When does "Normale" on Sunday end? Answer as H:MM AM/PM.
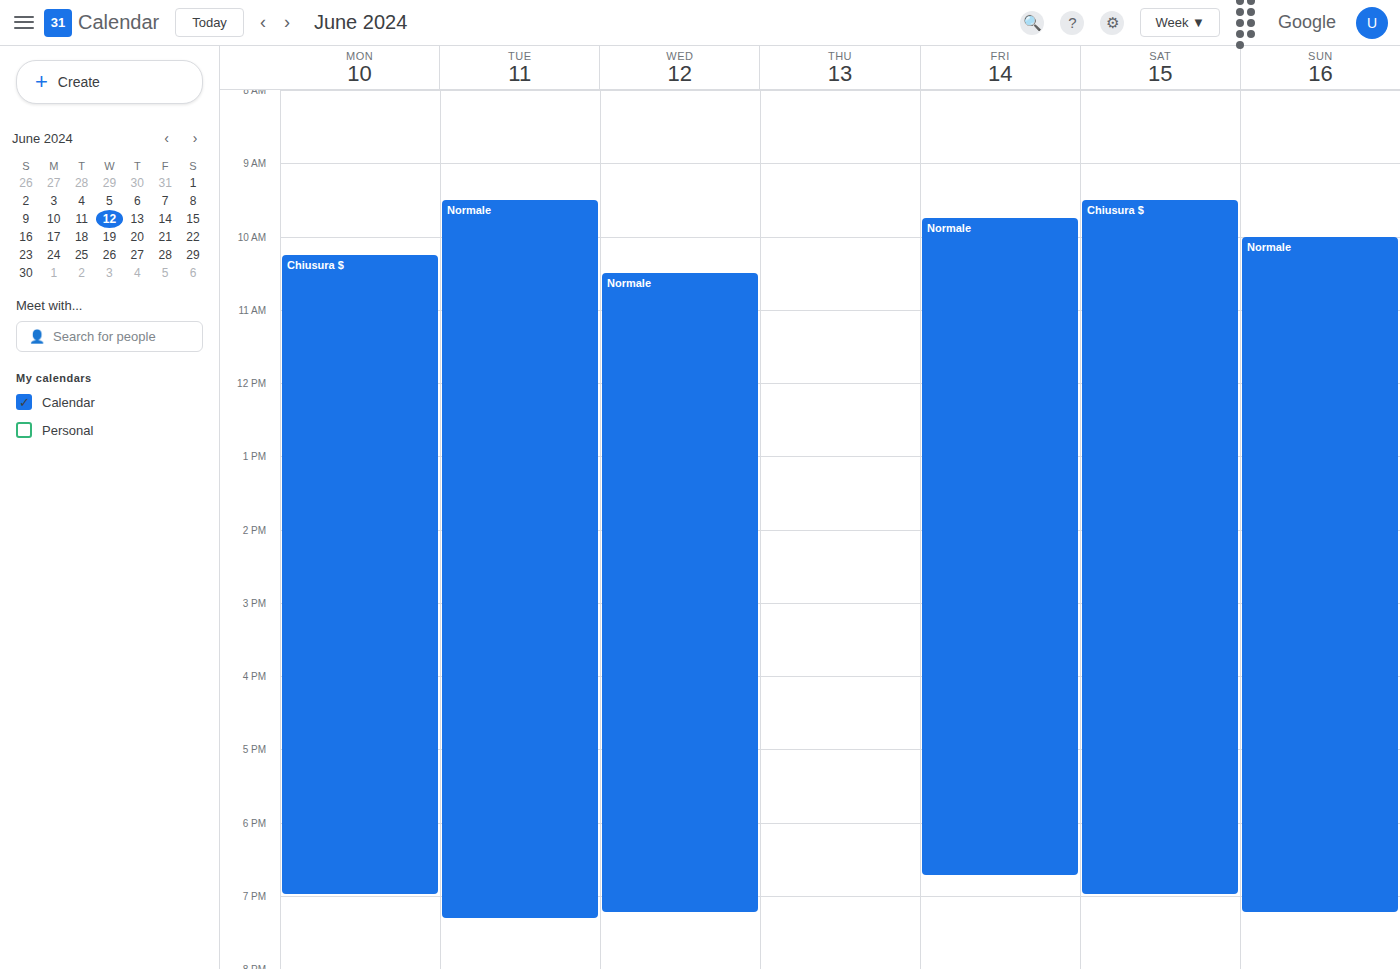
7:15 PM